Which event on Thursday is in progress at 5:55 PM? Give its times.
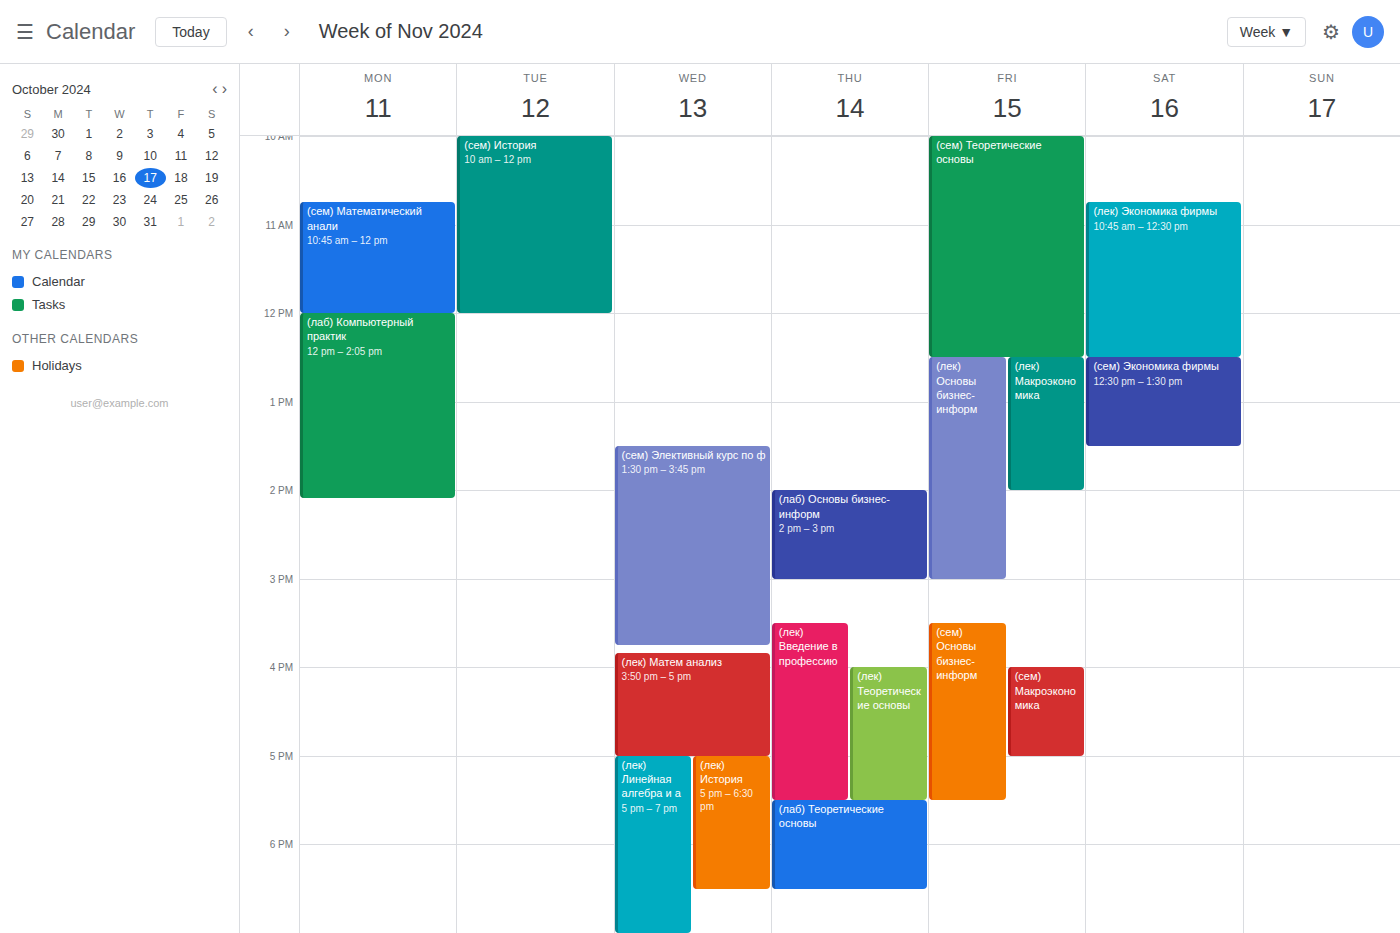
"(лаб) Теоретические основы", 5:30 PM to 6:30 PM